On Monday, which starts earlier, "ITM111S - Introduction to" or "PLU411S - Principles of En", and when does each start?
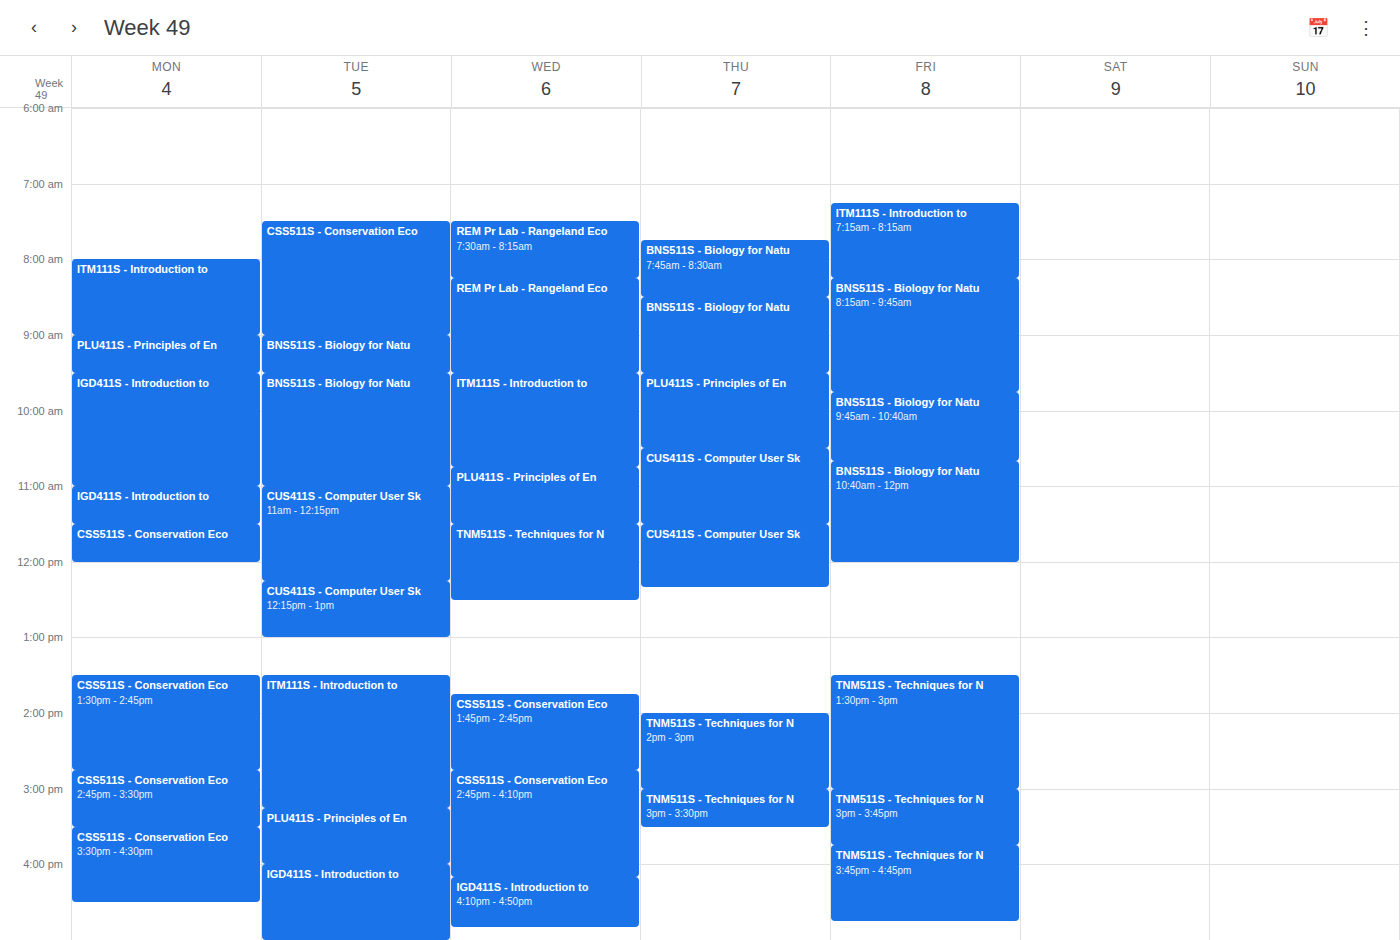
"ITM111S - Introduction to" 8:00 AM; "PLU411S - Principles of En" 9:00 AM.